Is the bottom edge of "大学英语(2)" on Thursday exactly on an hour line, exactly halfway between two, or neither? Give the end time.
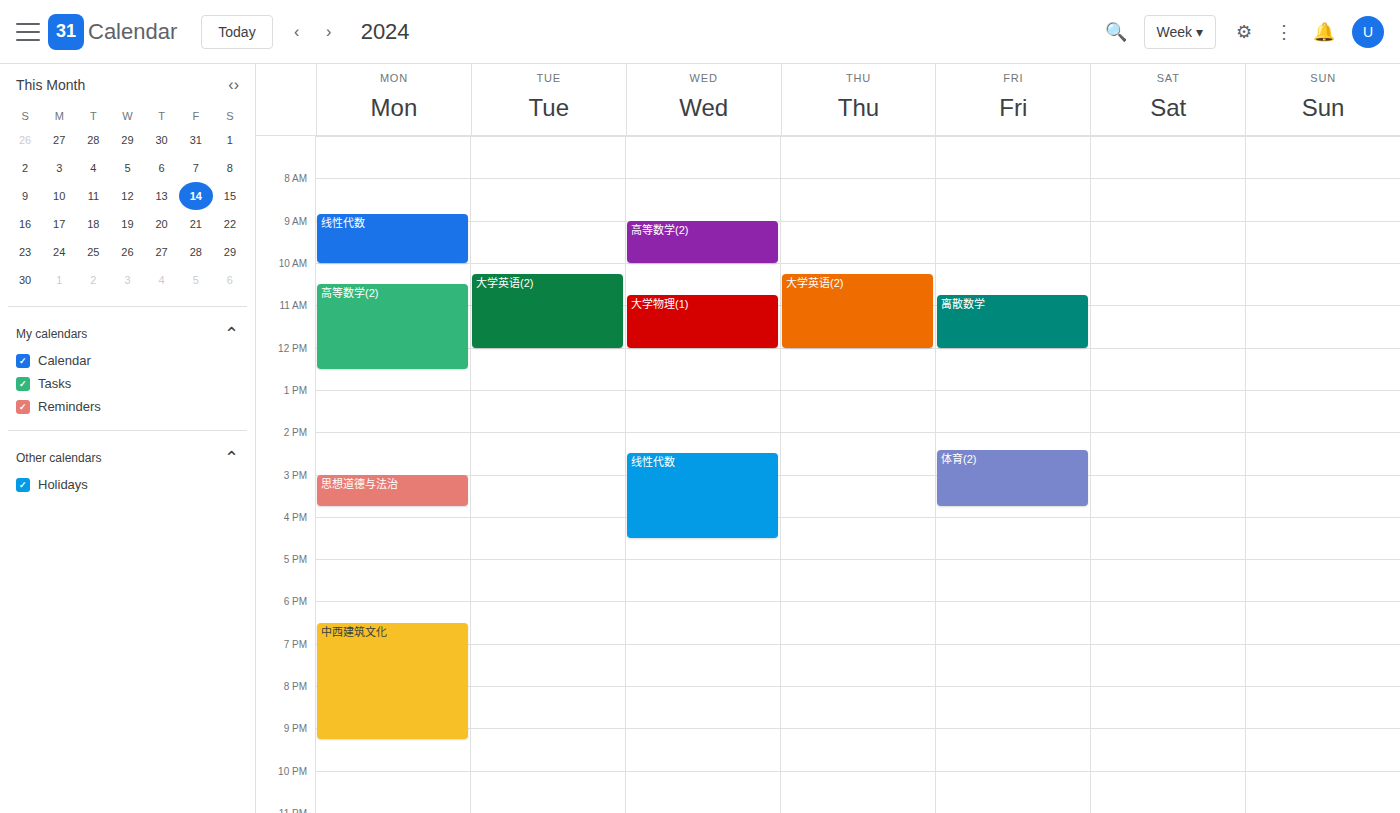
12:00 PM -- exactly on the 12 PM line.